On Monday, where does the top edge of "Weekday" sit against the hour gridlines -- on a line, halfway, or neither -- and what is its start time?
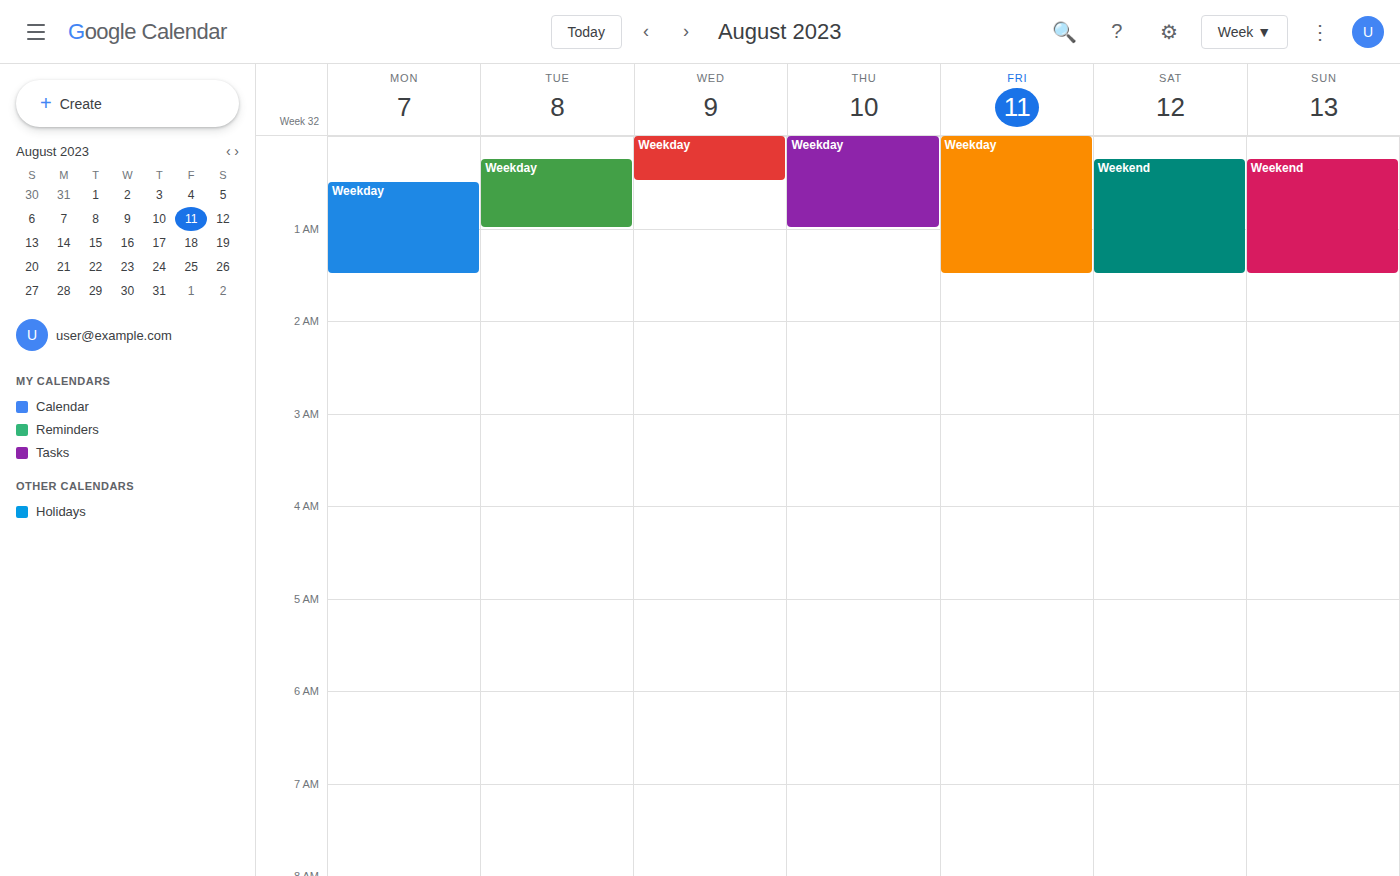
12:30 AM -- halfway between the 12 AM and 1 AM lines.